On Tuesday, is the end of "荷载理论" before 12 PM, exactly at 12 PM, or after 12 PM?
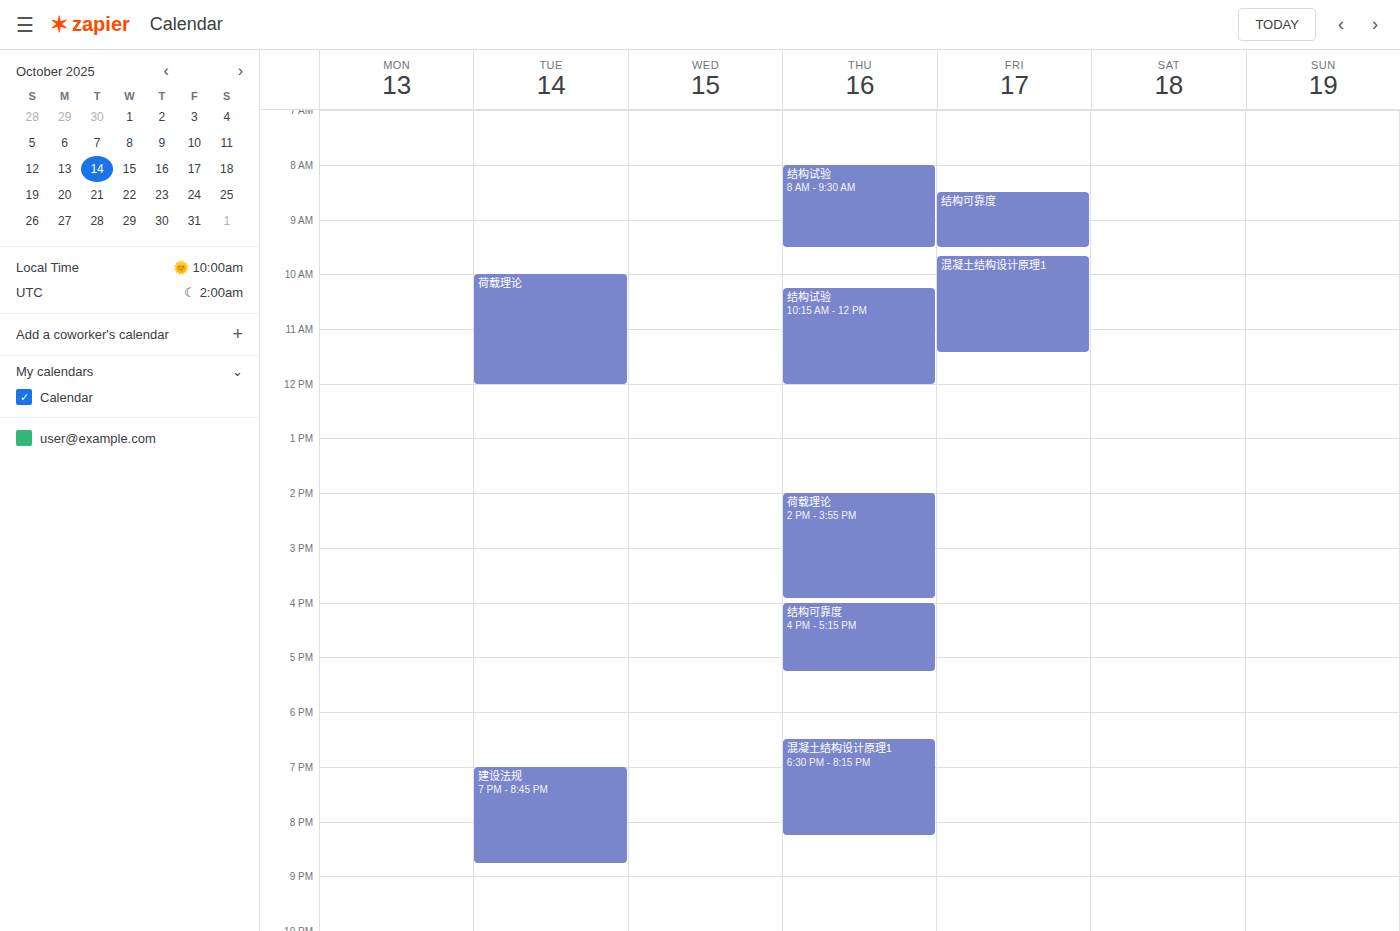
12:00 PM -- exactly at 12 PM, on the 12 PM line.